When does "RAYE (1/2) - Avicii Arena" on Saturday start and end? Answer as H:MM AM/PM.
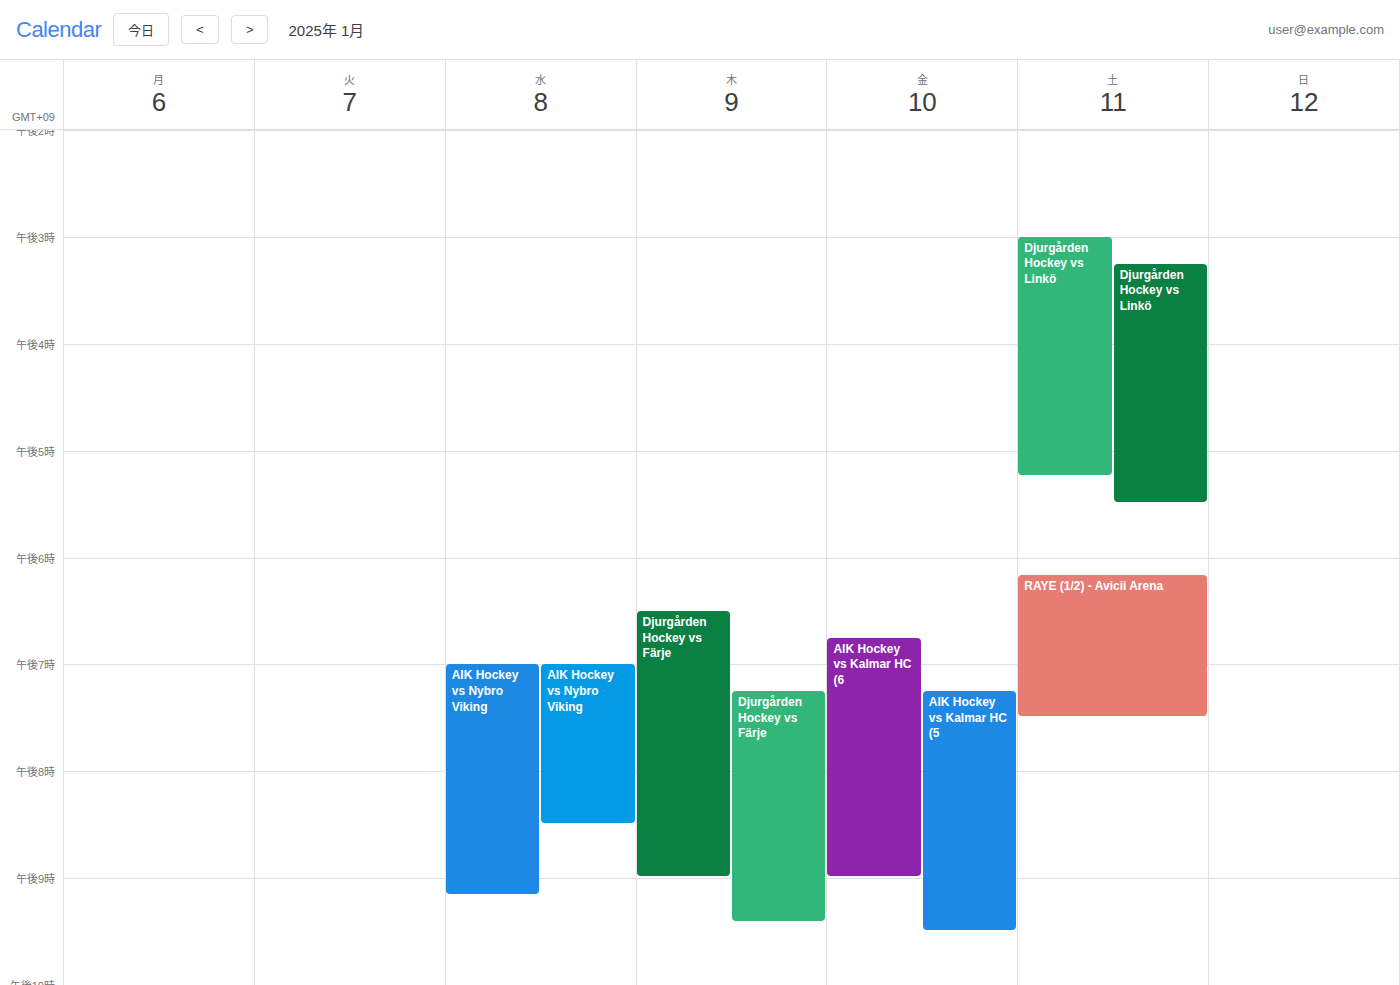
6:10 PM to 7:30 PM